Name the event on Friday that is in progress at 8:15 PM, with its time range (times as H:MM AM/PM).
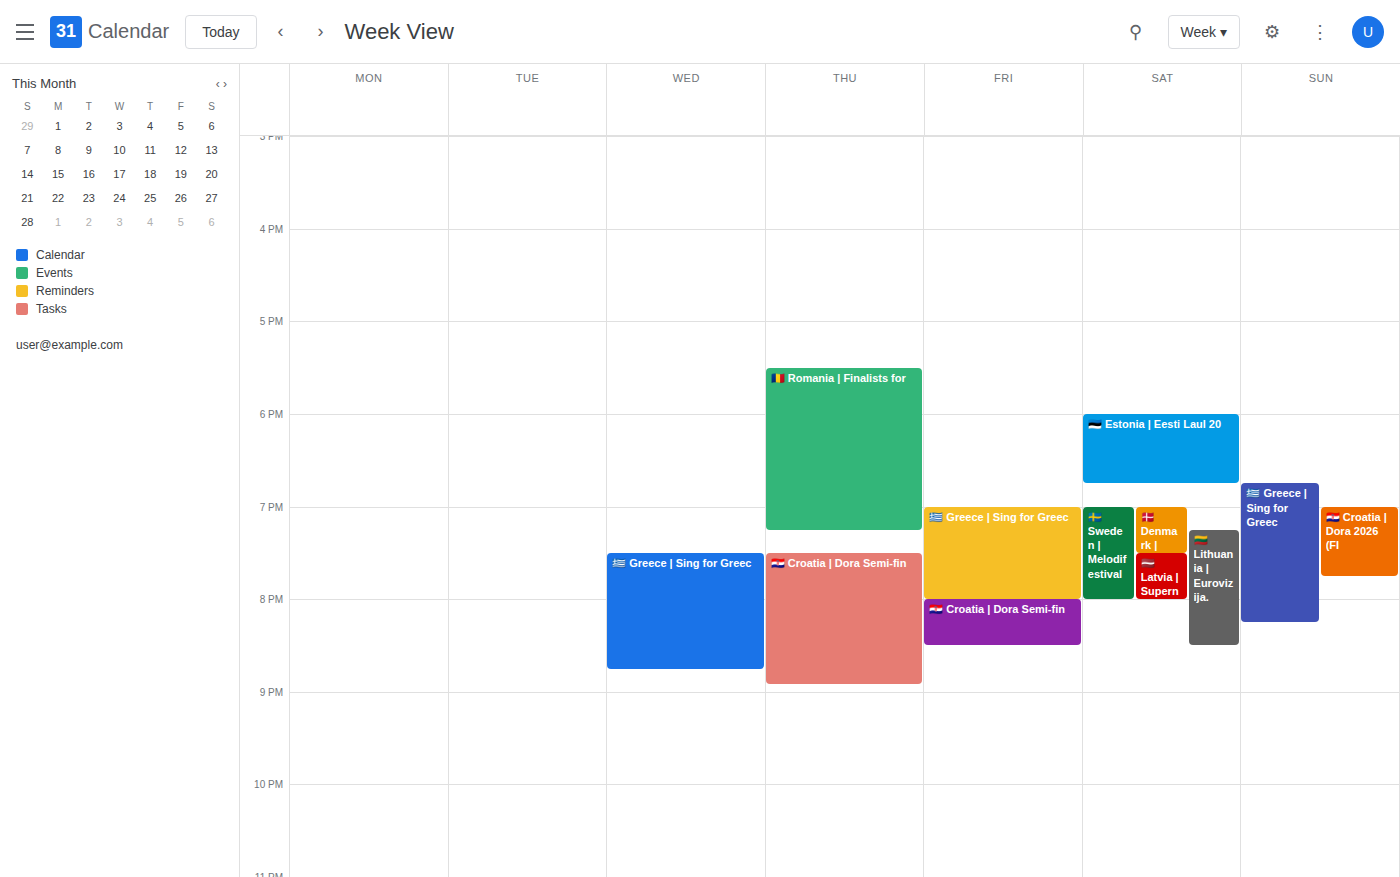
"🇭🇷 Croatia | Dora Semi-fin", 8:00 PM to 8:30 PM